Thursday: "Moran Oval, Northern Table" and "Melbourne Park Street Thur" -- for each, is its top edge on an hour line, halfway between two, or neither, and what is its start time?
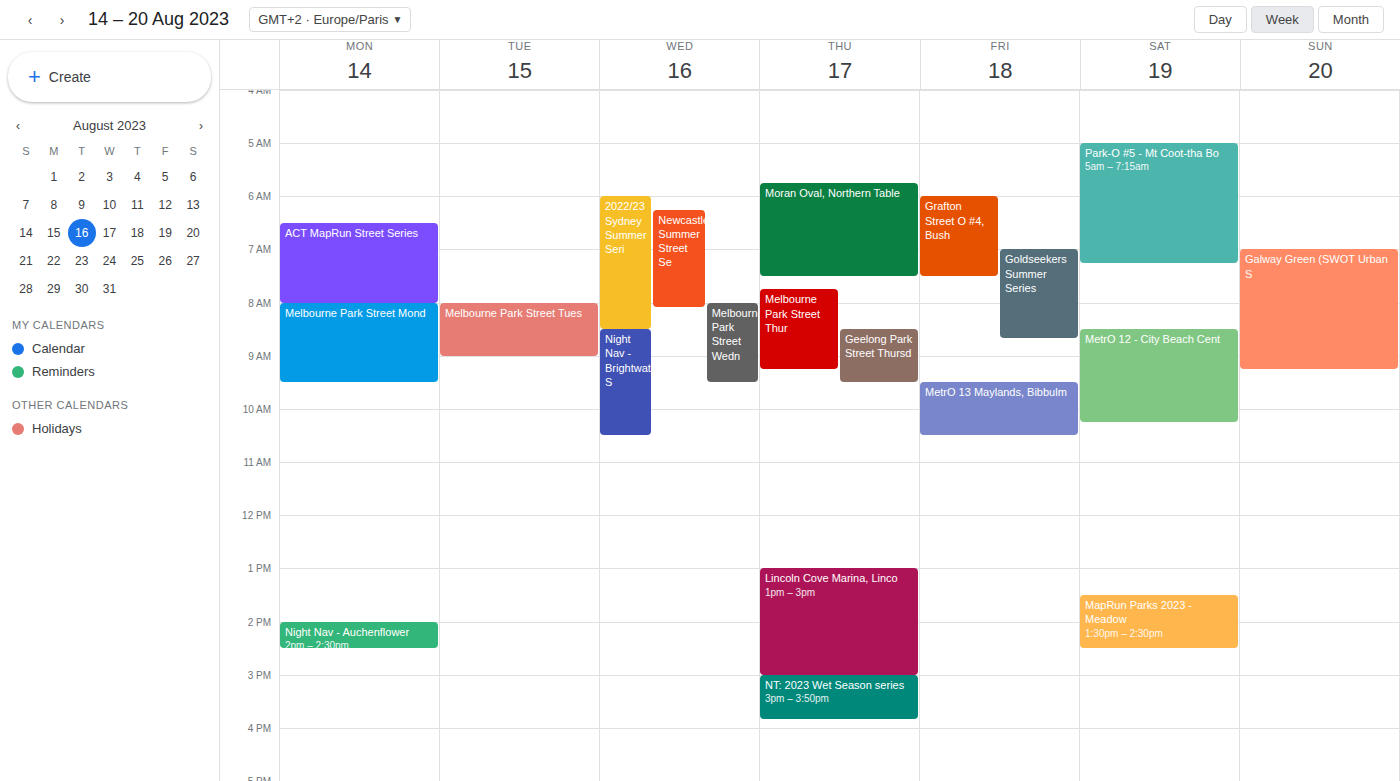
"Moran Oval, Northern Table": 5:45 AM, neither: three quarters of the way from the 5 AM line to the 6 AM line. "Melbourne Park Street Thur": 7:45 AM, neither: three quarters of the way from the 7 AM line to the 8 AM line.